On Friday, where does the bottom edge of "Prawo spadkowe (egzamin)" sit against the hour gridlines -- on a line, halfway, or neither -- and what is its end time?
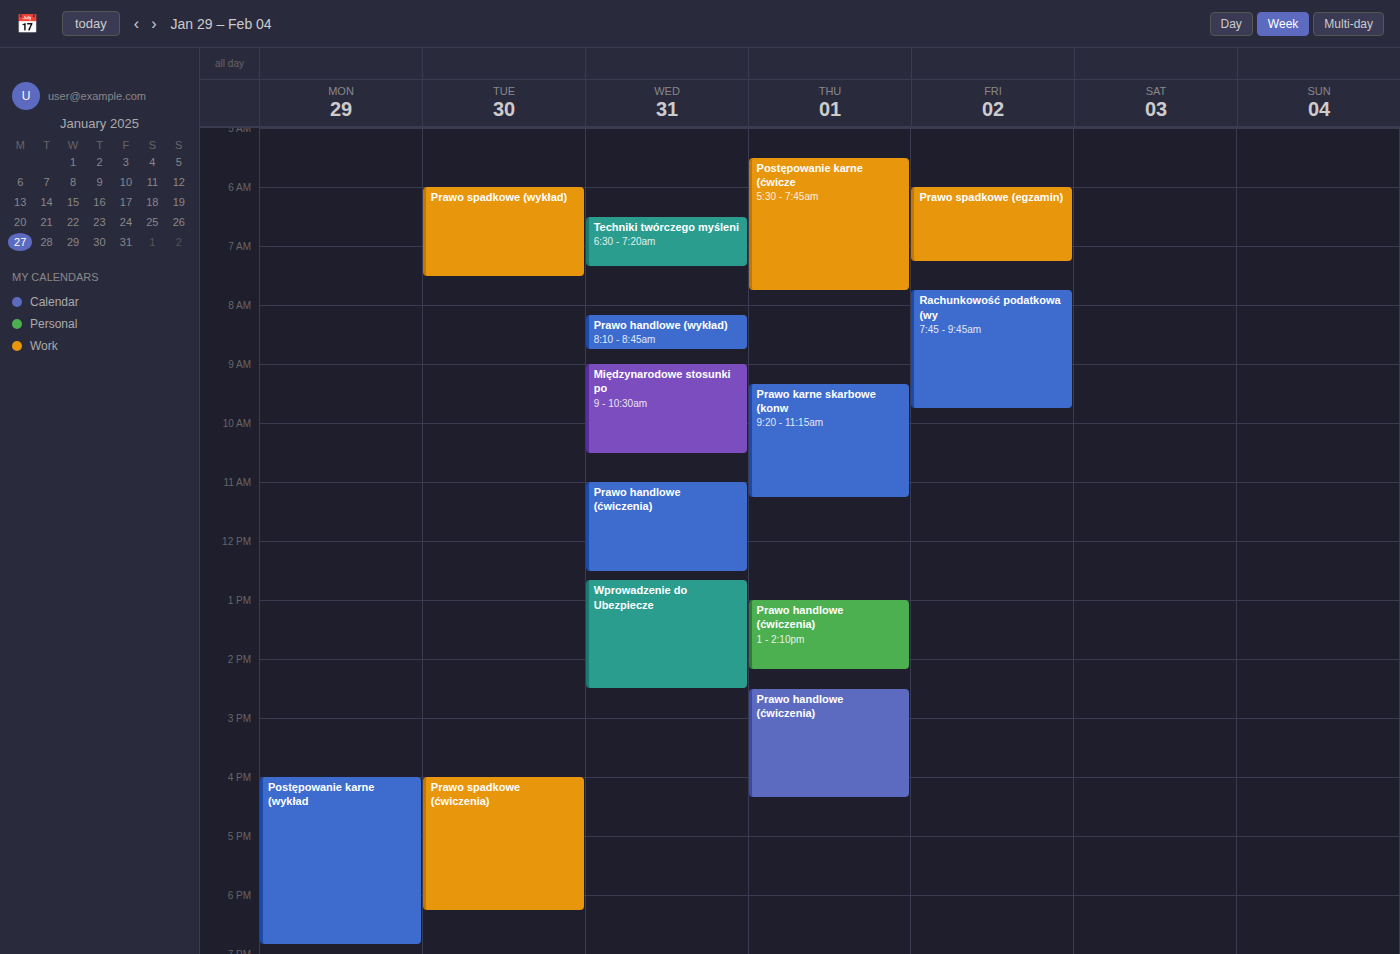
7:15 AM -- neither: a quarter of the way from the 7 AM line to the 8 AM line.